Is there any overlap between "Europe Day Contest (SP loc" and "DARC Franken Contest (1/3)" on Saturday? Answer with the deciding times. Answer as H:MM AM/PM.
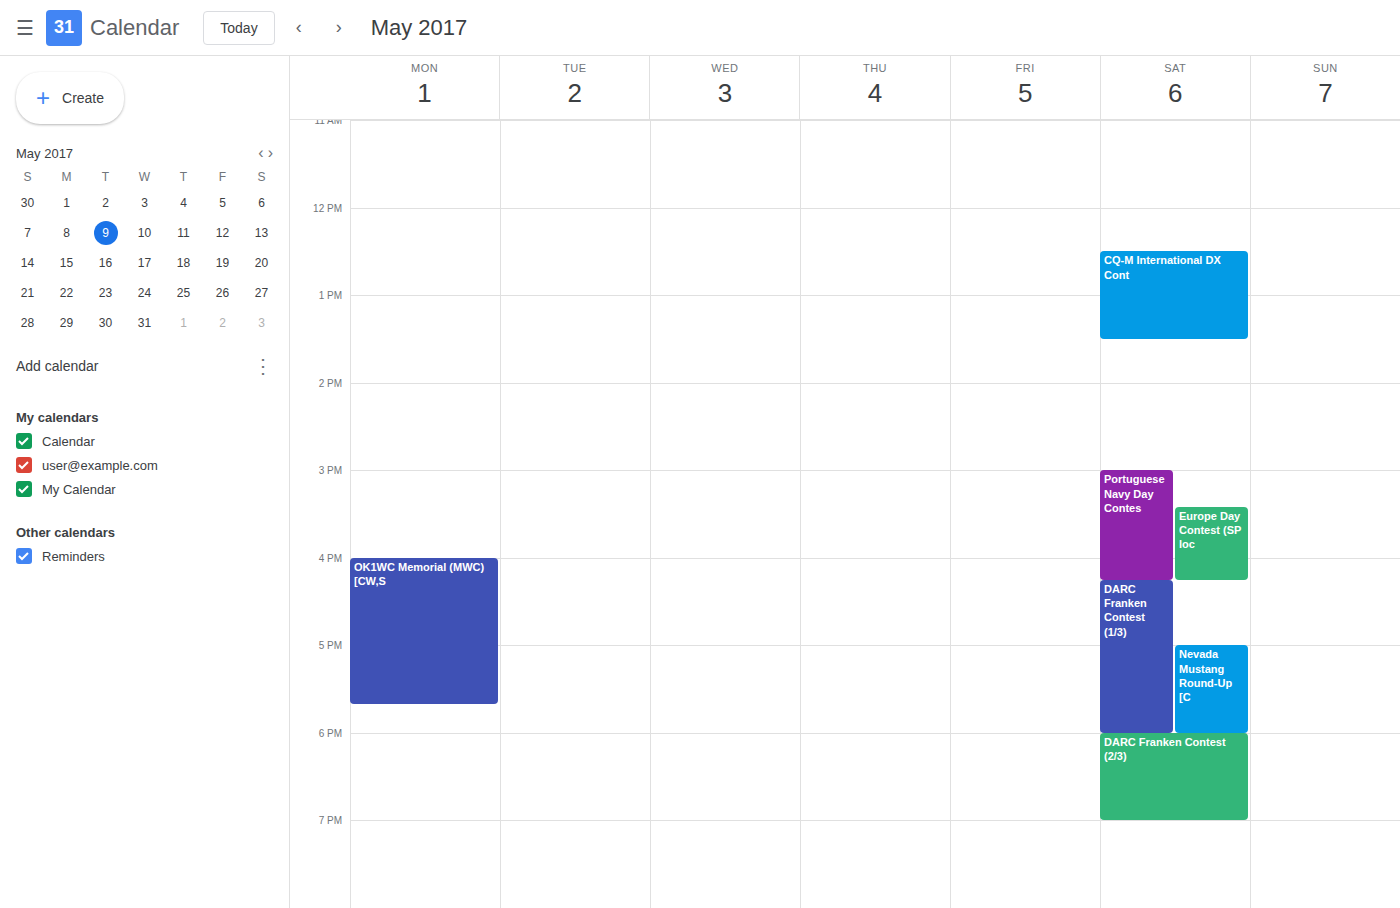
"Europe Day Contest (SP loc" ends at 4:15 PM, exactly when "DARC Franken Contest (1/3)" starts -- they touch but do not overlap.